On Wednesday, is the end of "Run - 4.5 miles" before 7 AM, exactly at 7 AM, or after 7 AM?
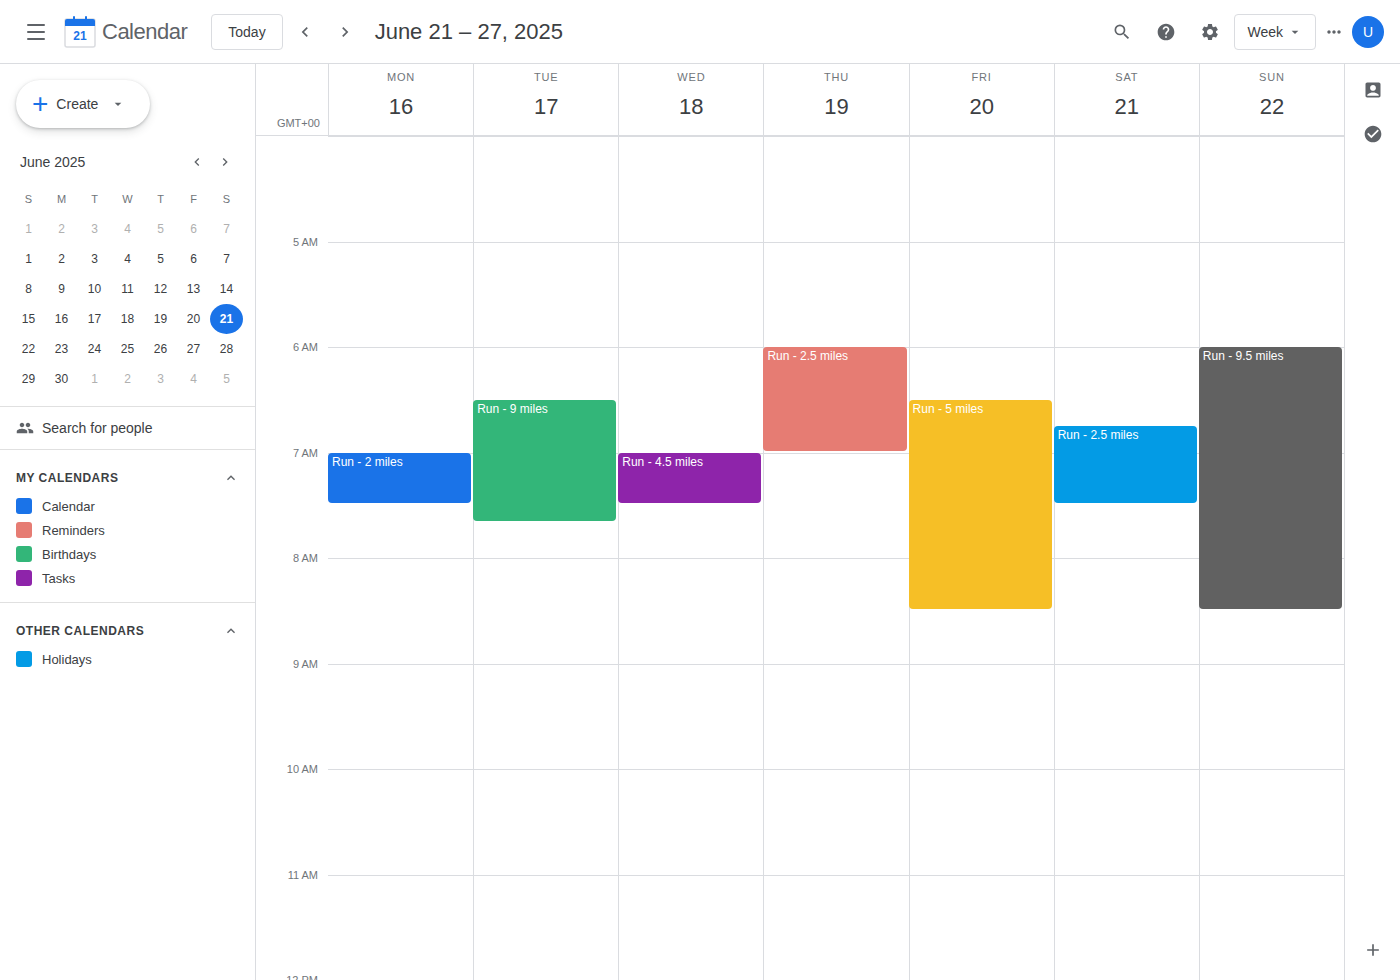
7:30 AM -- after 7 AM, 30 minutes below the 7 AM line.